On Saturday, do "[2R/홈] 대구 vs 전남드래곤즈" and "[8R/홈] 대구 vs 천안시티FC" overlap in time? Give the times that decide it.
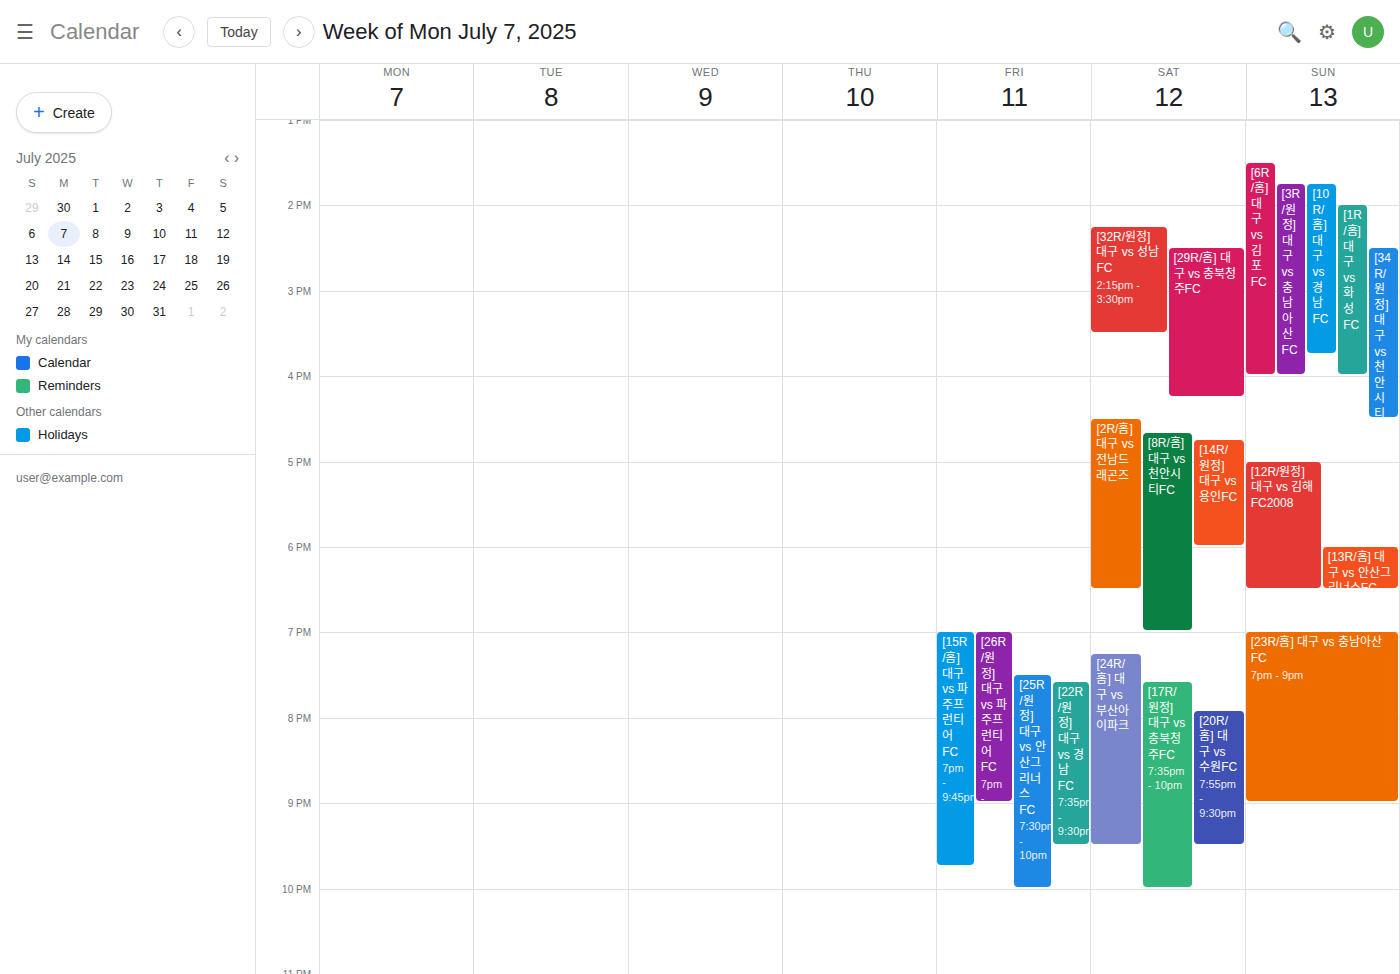
"[8R/홈] 대구 vs 천안시티FC" starts at 16:40, before "[2R/홈] 대구 vs 전남드래곤즈" ends at 18:30 -- they overlap.